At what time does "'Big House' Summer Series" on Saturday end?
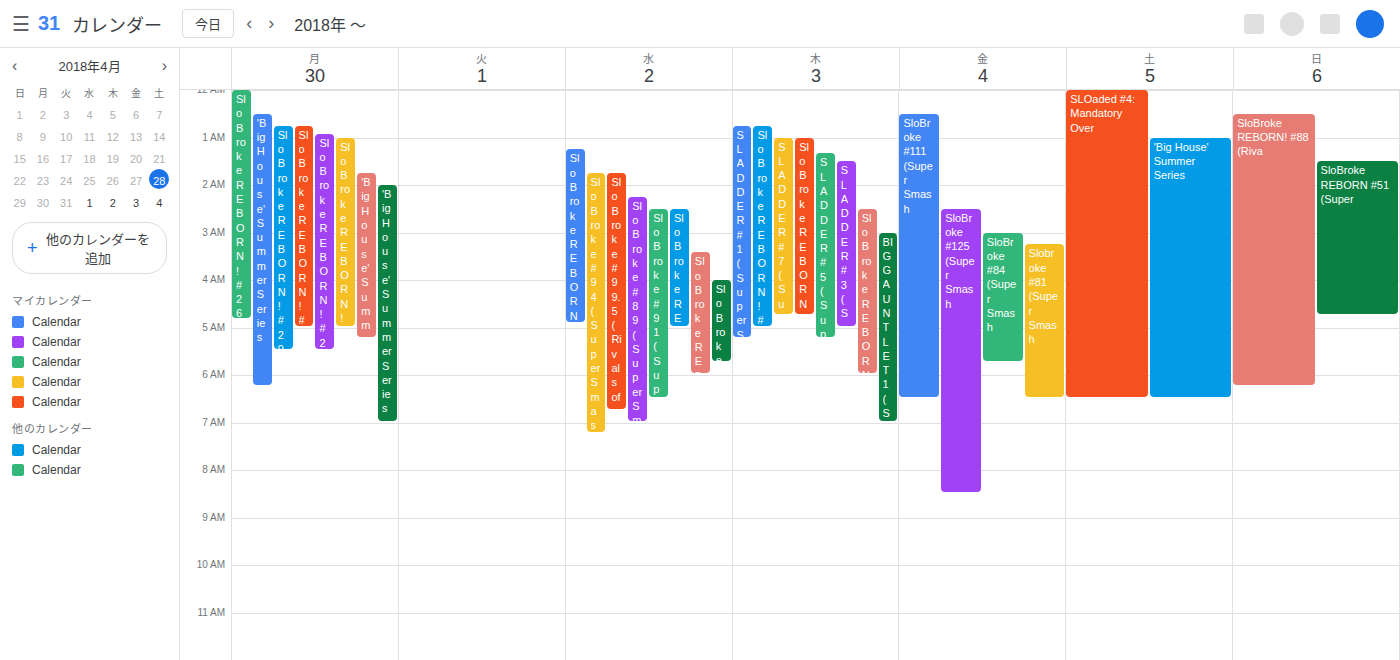
6:30 AM